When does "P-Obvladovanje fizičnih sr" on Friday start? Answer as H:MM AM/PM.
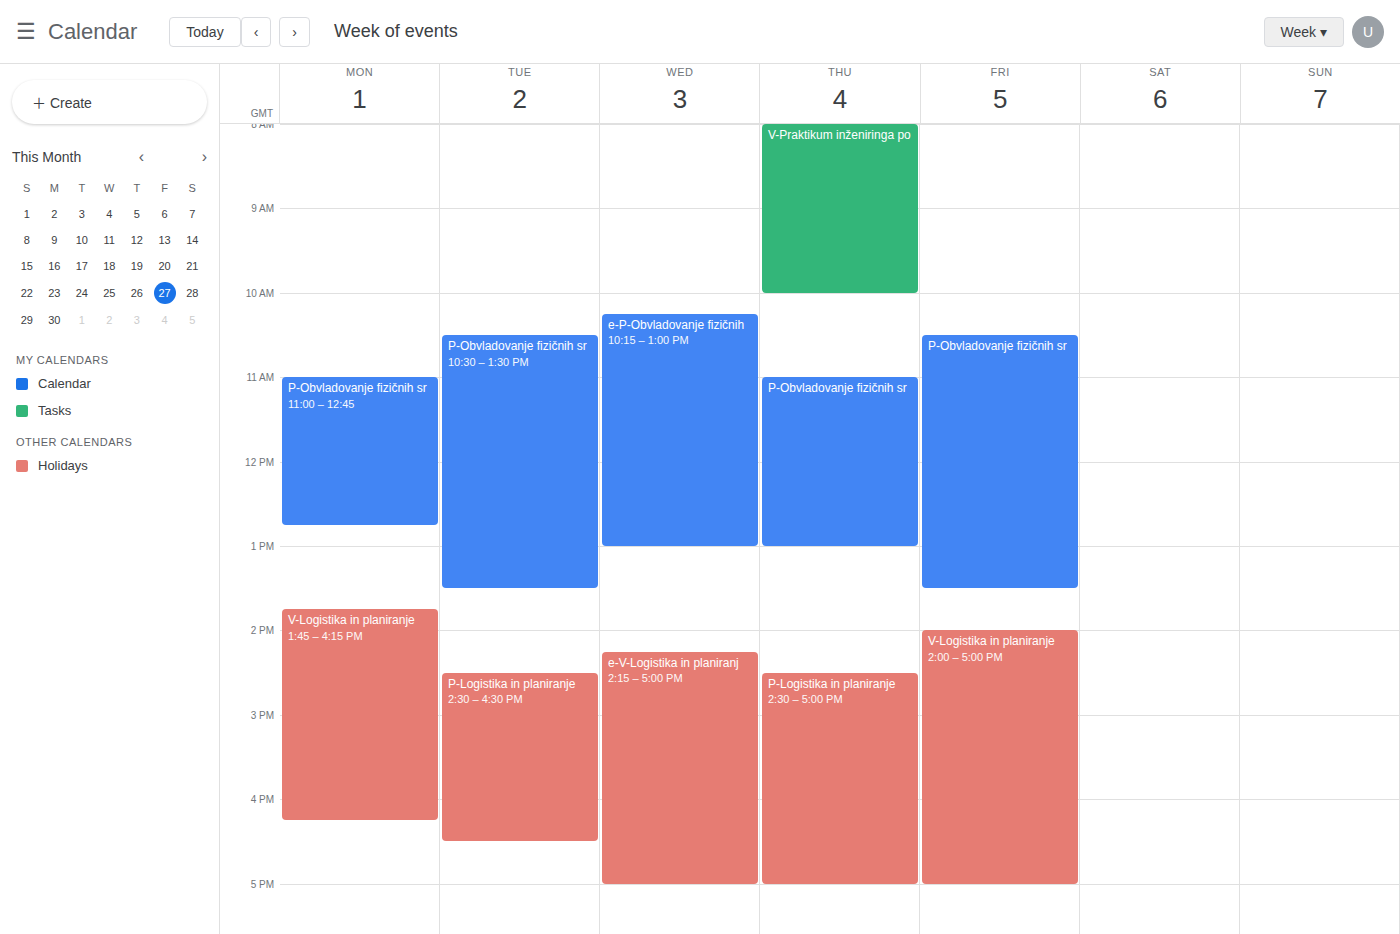
10:30 AM